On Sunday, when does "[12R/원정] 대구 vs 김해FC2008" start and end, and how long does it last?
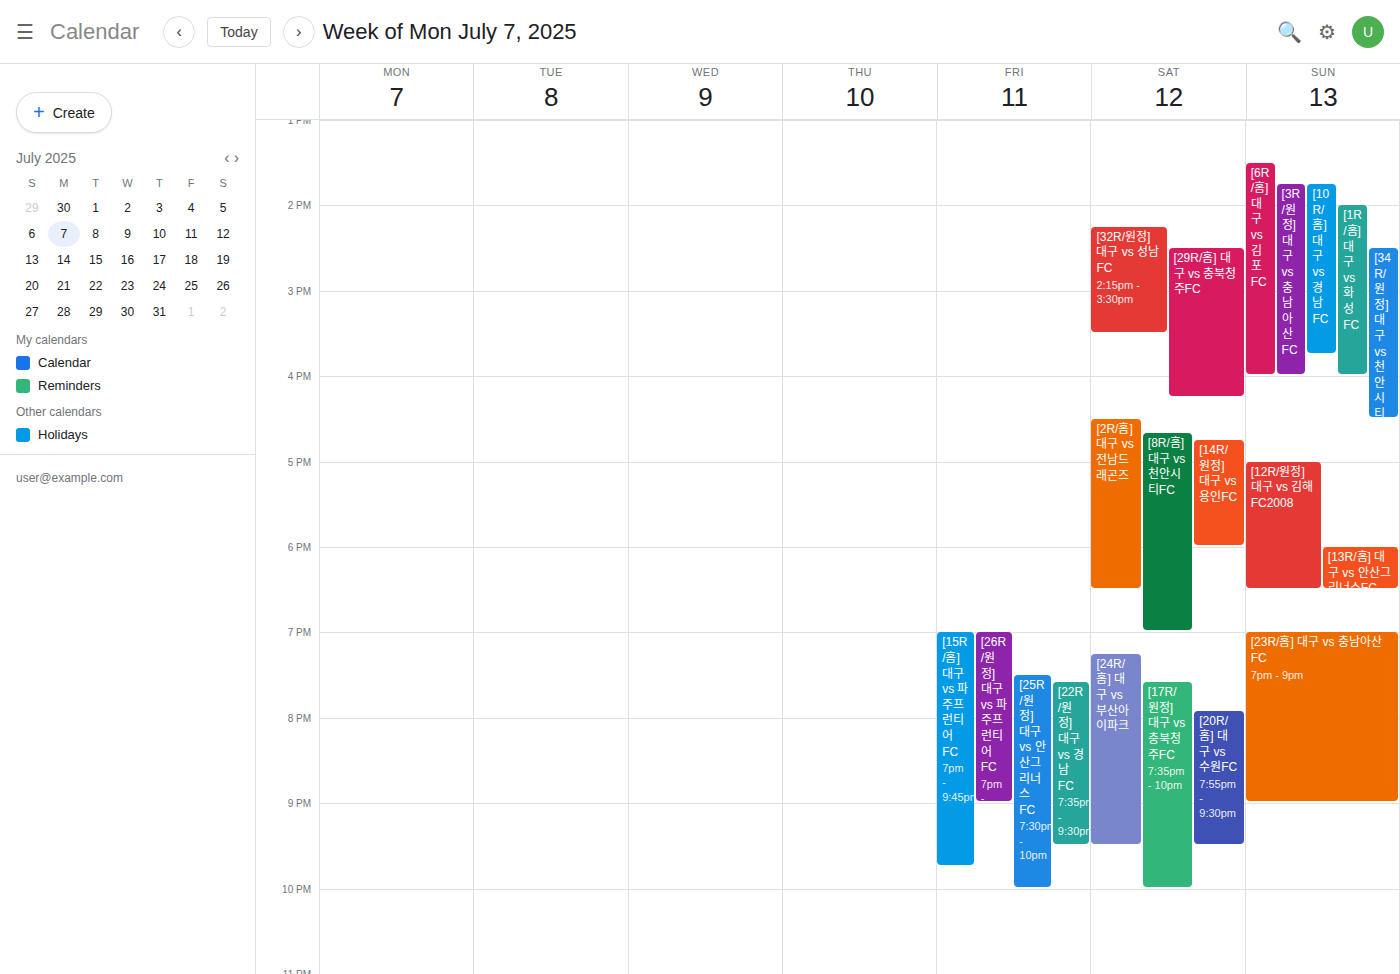
17:00 to 18:30, 1 hour 30 minutes